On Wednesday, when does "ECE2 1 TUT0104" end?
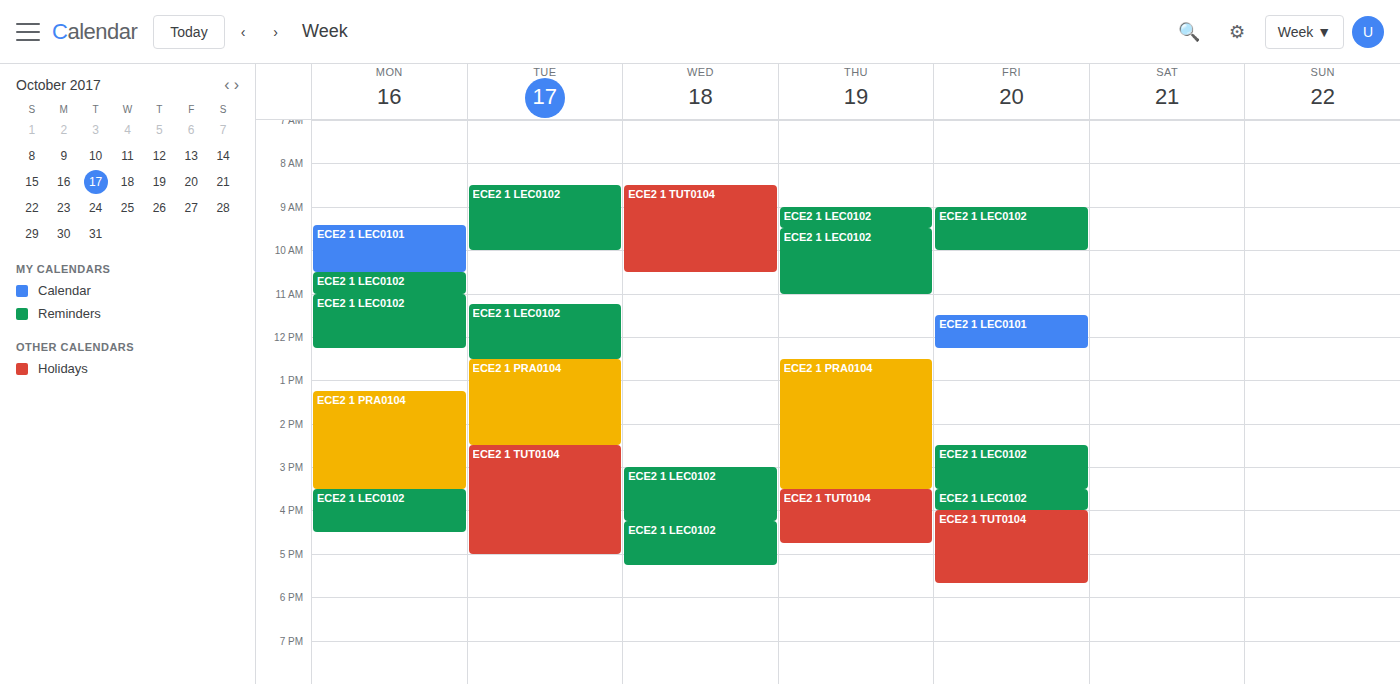
10:30